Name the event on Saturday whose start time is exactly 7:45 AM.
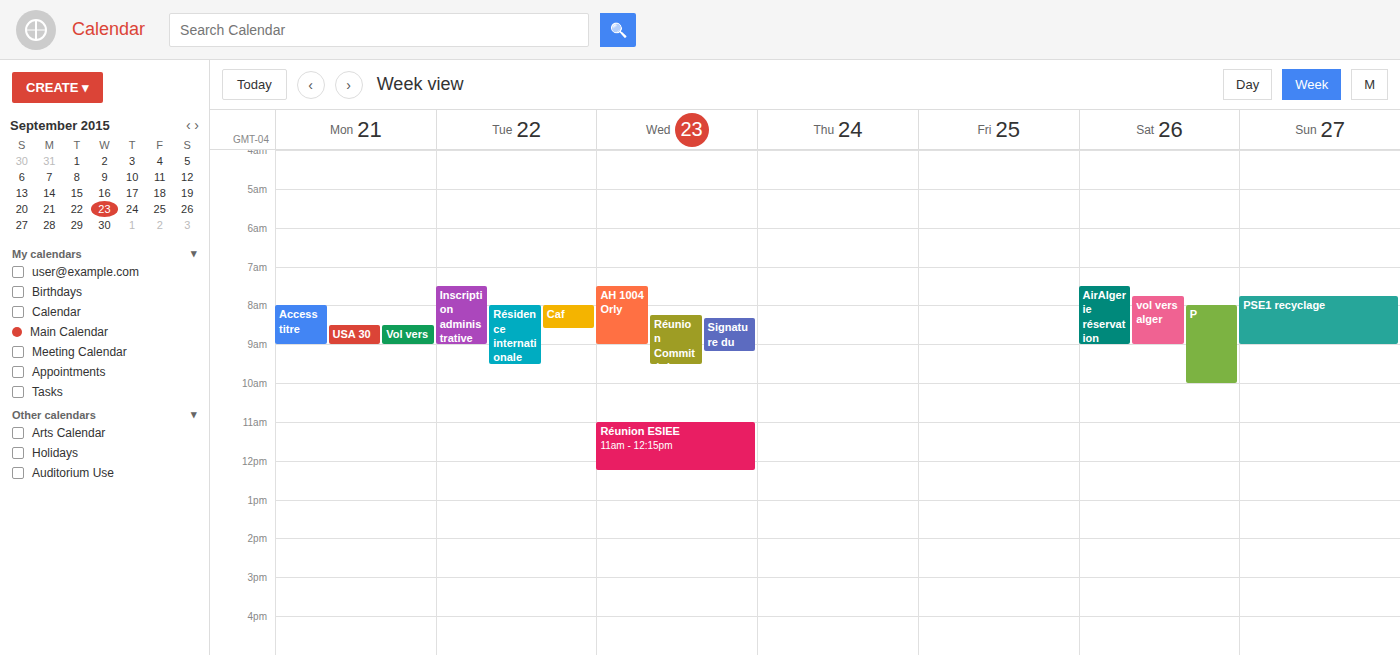
"vol vers alger"